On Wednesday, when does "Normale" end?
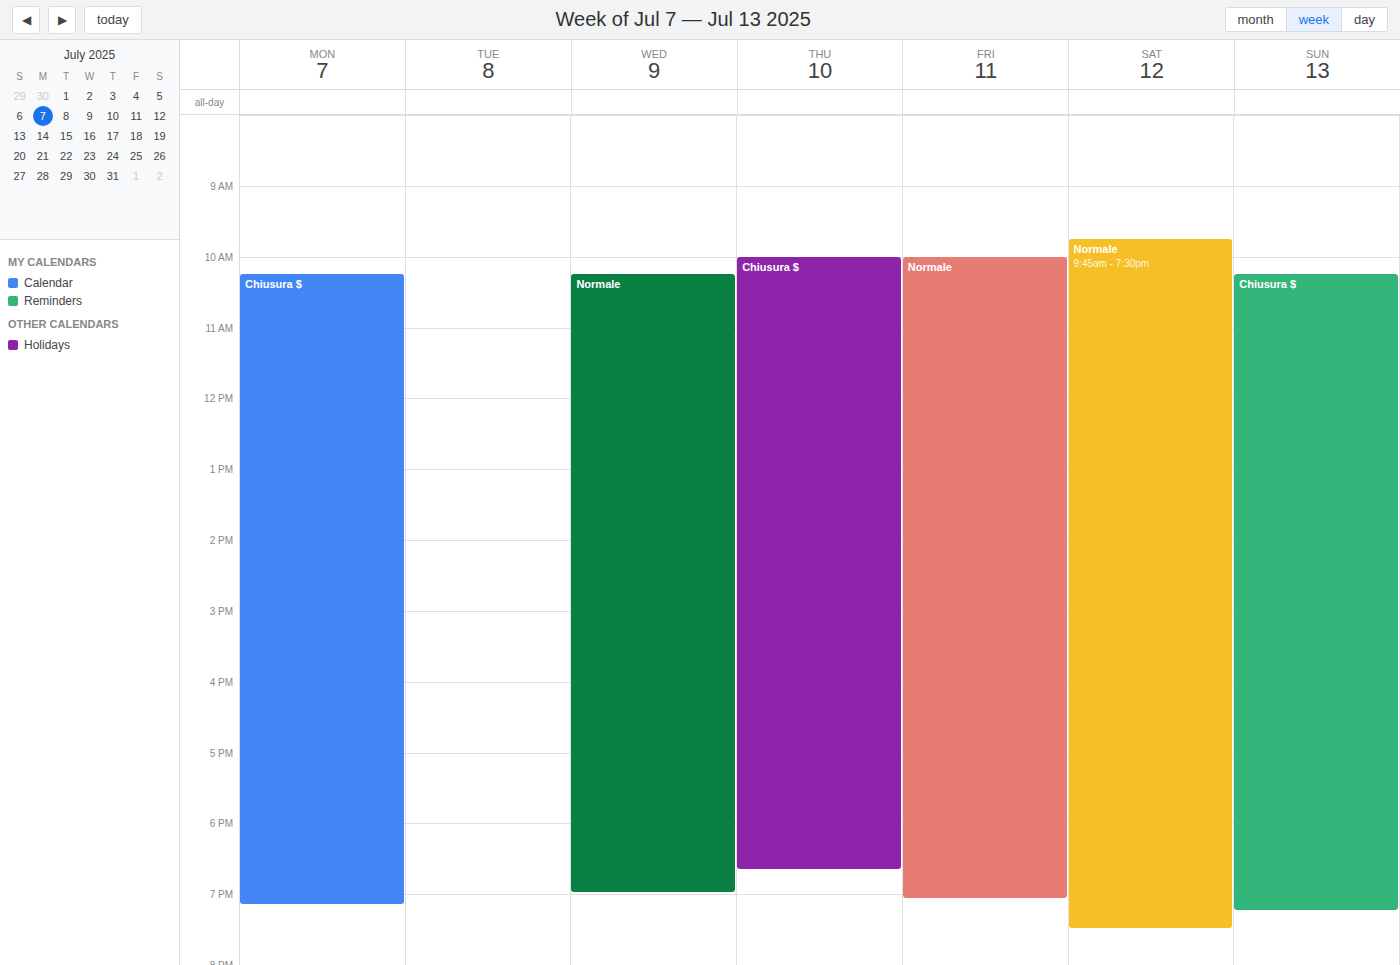
7:00 PM